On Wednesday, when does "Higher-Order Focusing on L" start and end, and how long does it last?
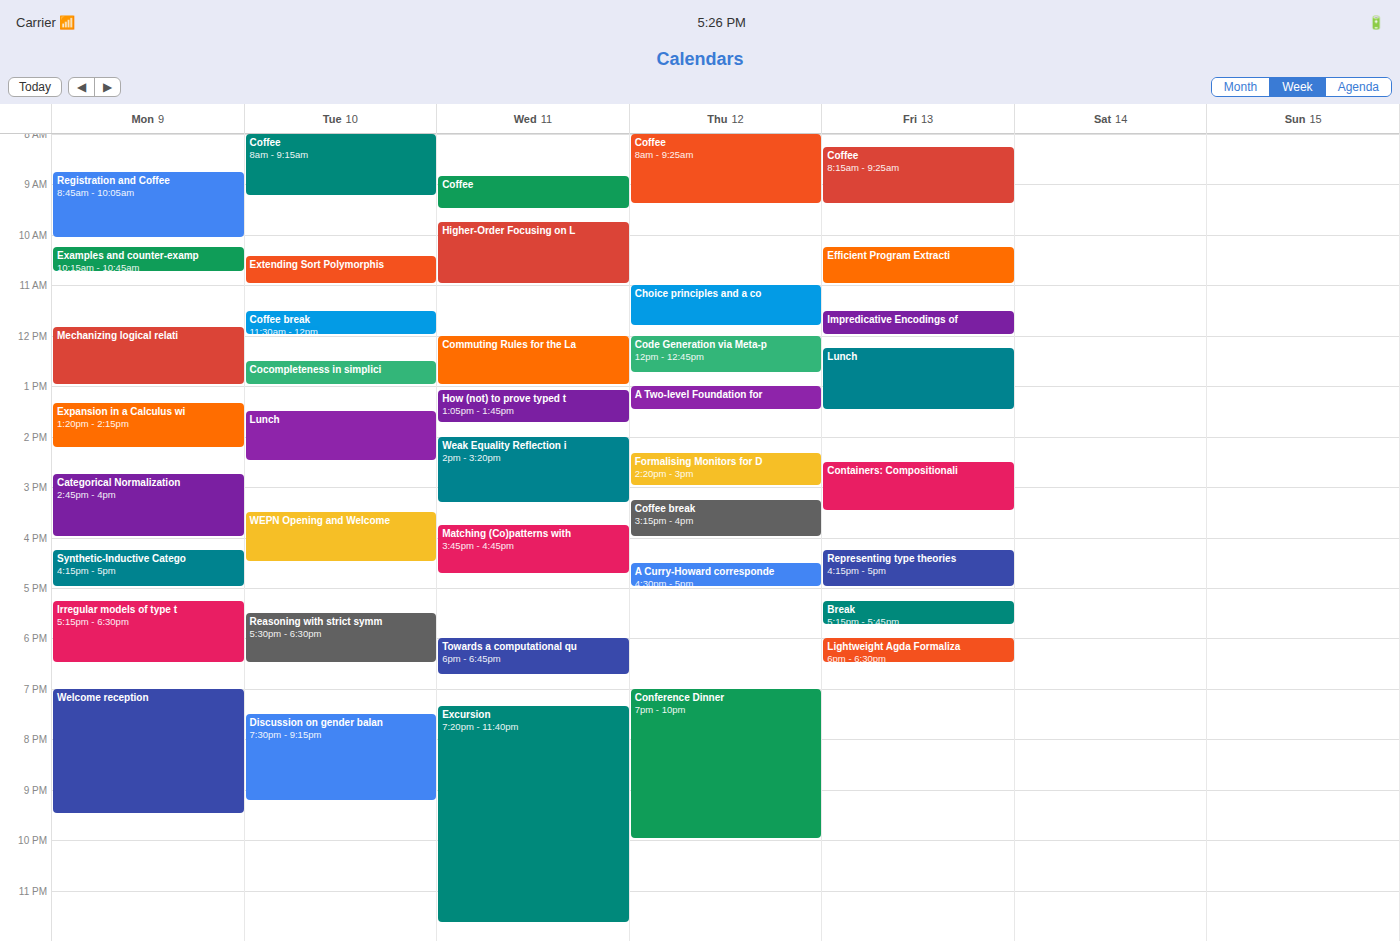
09:45 to 11:00, 1 hour 15 minutes